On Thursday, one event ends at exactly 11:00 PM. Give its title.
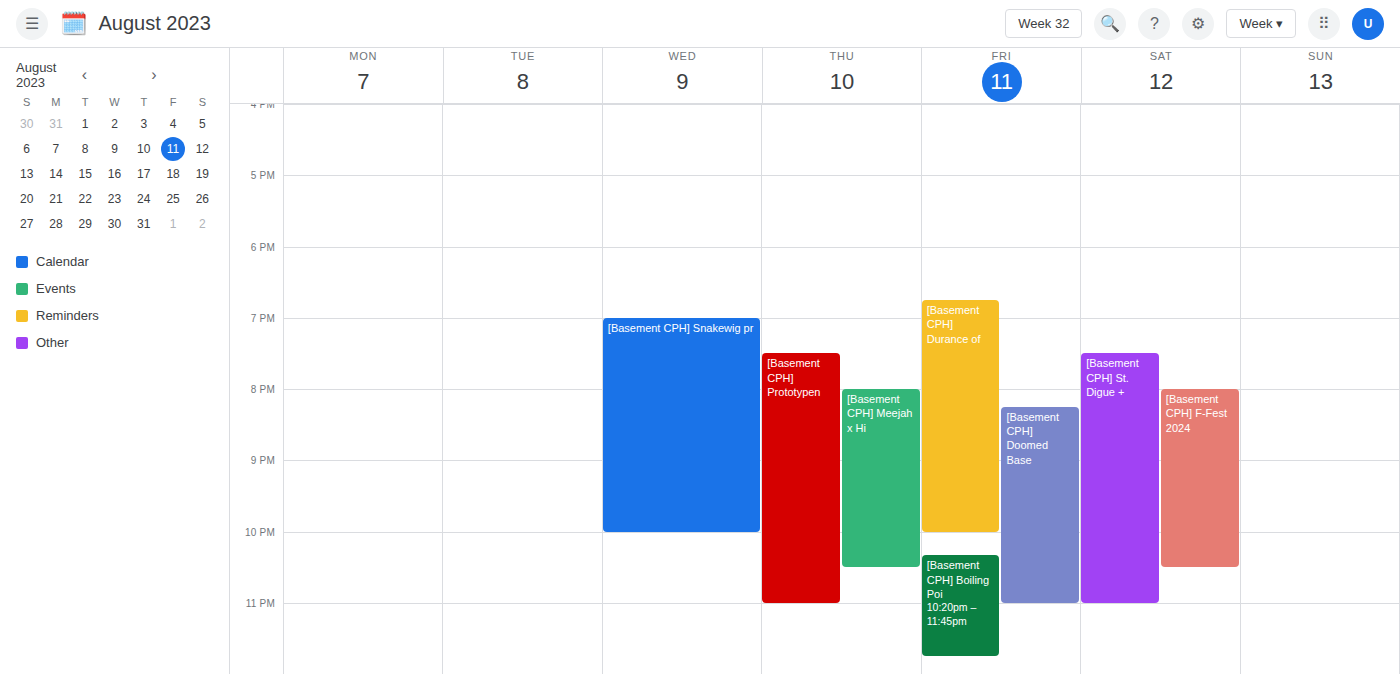
"[Basement CPH] Prototypen"